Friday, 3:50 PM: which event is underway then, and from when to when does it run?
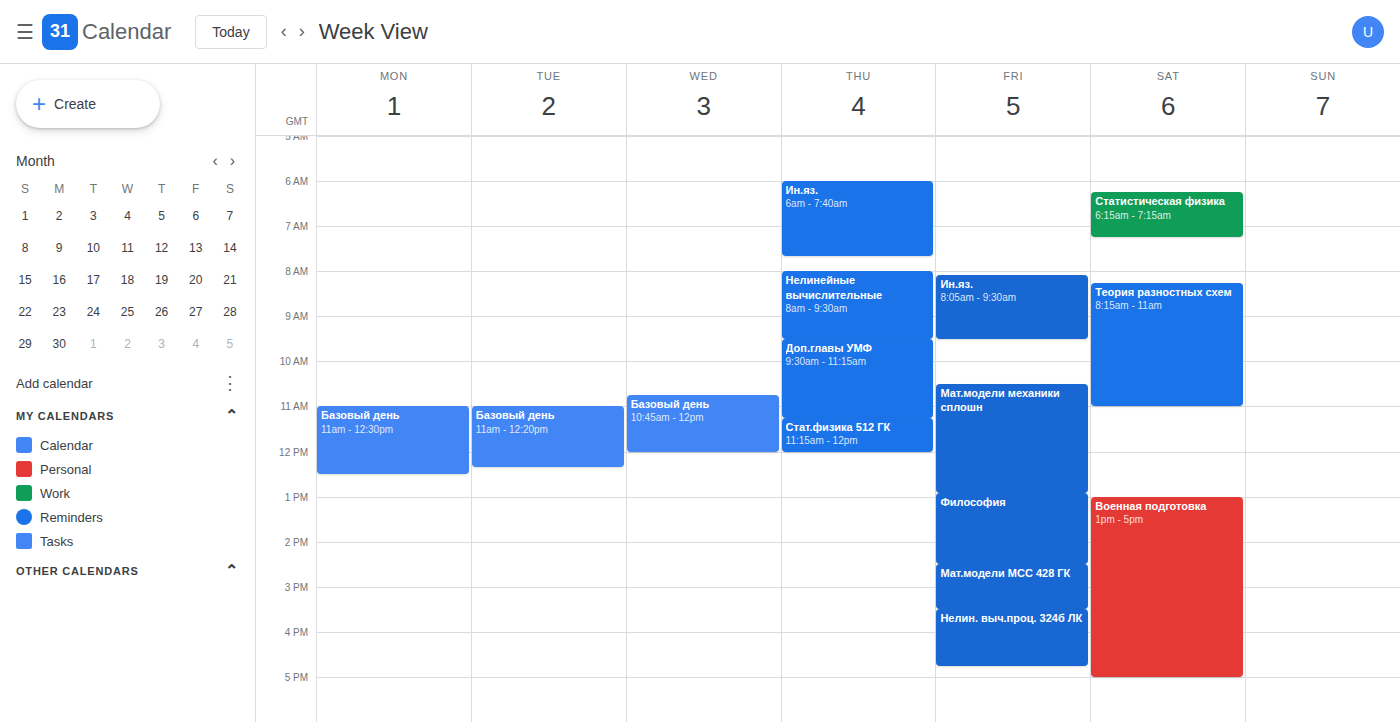
"Нелин. выч.проц. 324б ЛК", 3:30 PM to 4:45 PM